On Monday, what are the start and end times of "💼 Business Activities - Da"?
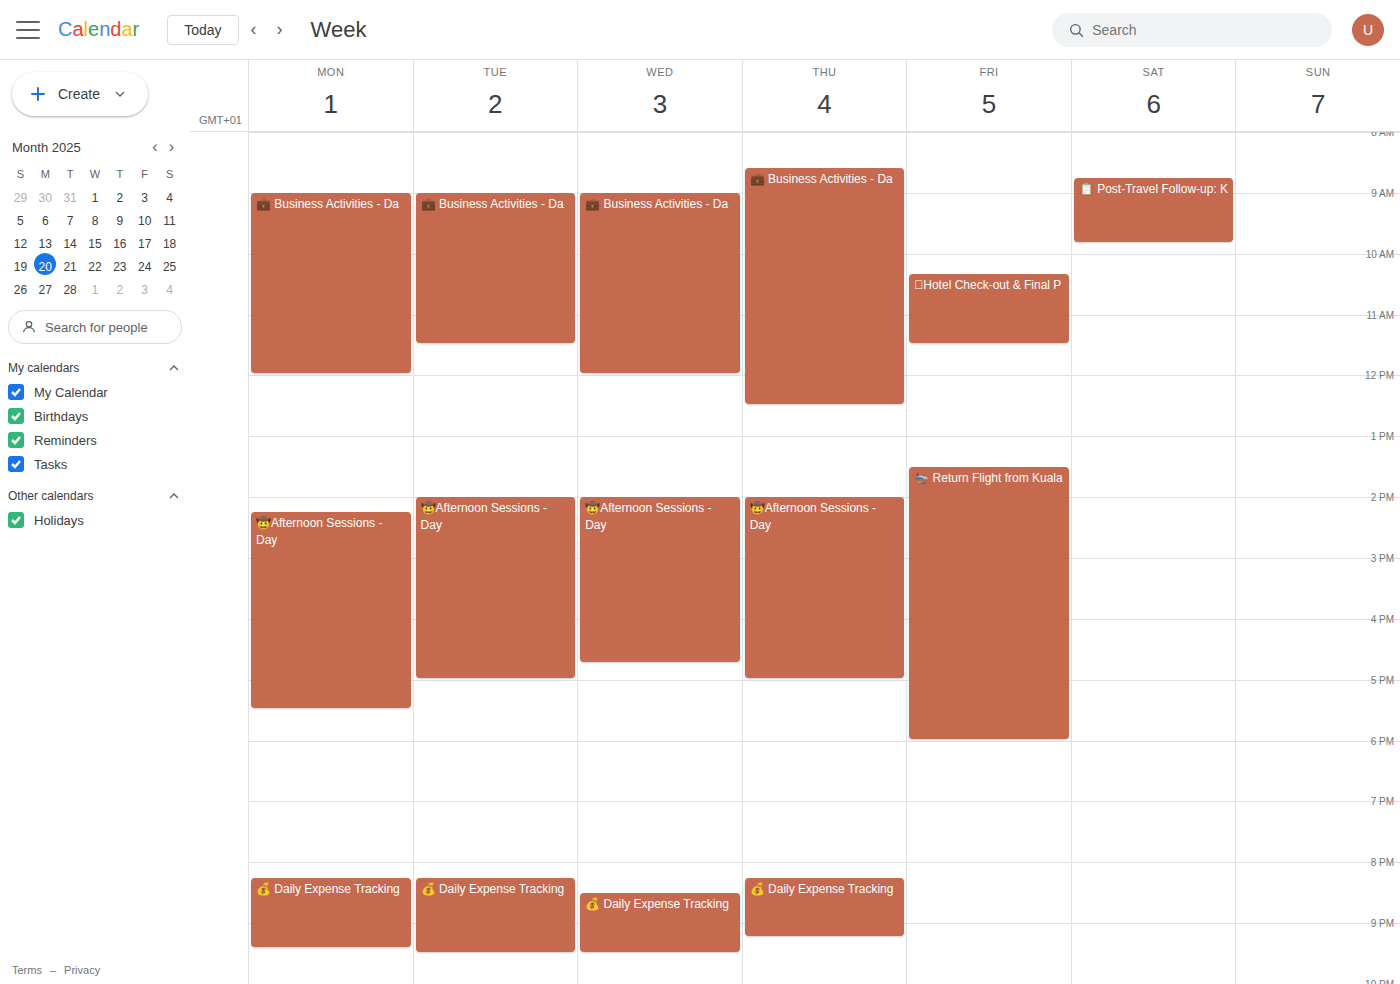
9:00 AM to 12:00 PM